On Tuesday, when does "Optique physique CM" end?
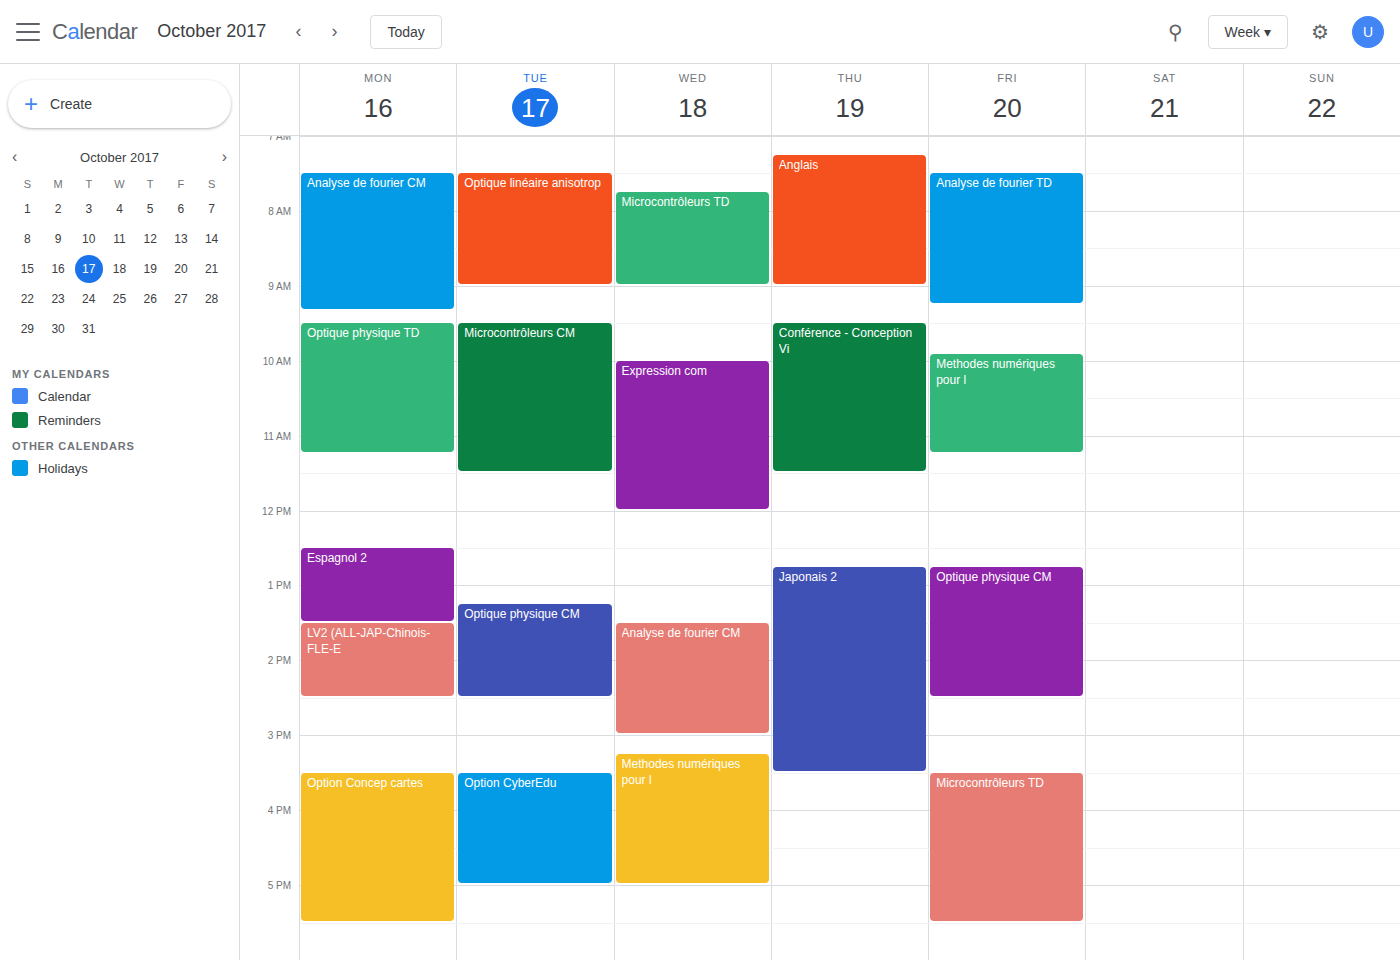
2:30 PM